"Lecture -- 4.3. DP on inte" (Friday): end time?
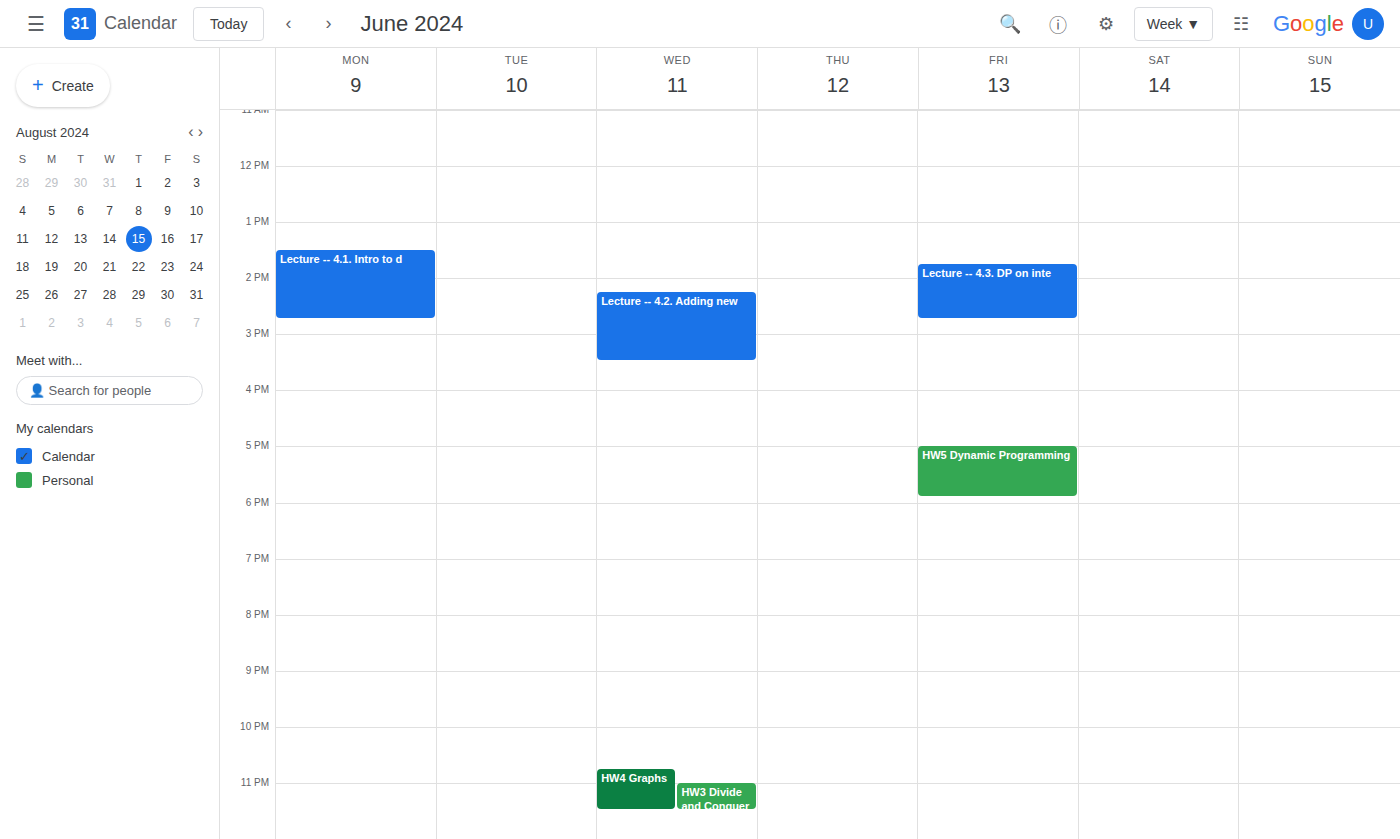
2:45 PM